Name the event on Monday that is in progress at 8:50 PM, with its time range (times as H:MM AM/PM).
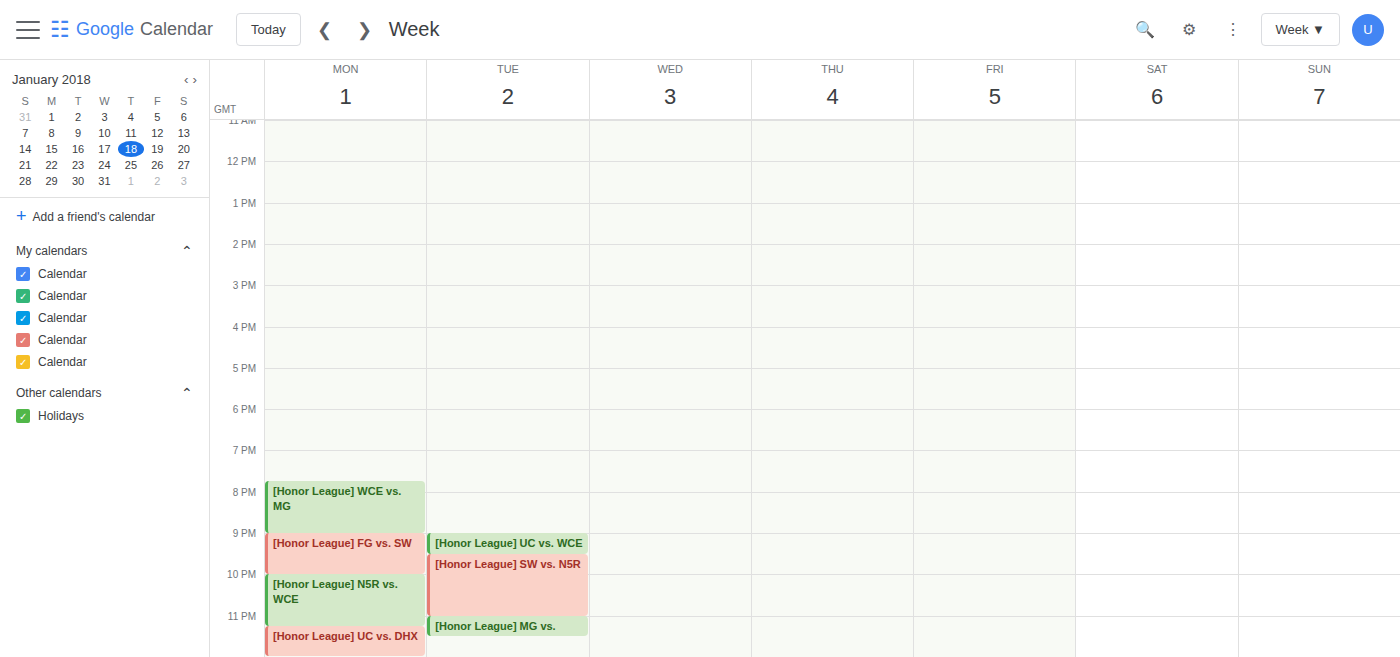
"[Honor League] WCE vs. MG", 7:45 PM to 9:00 PM